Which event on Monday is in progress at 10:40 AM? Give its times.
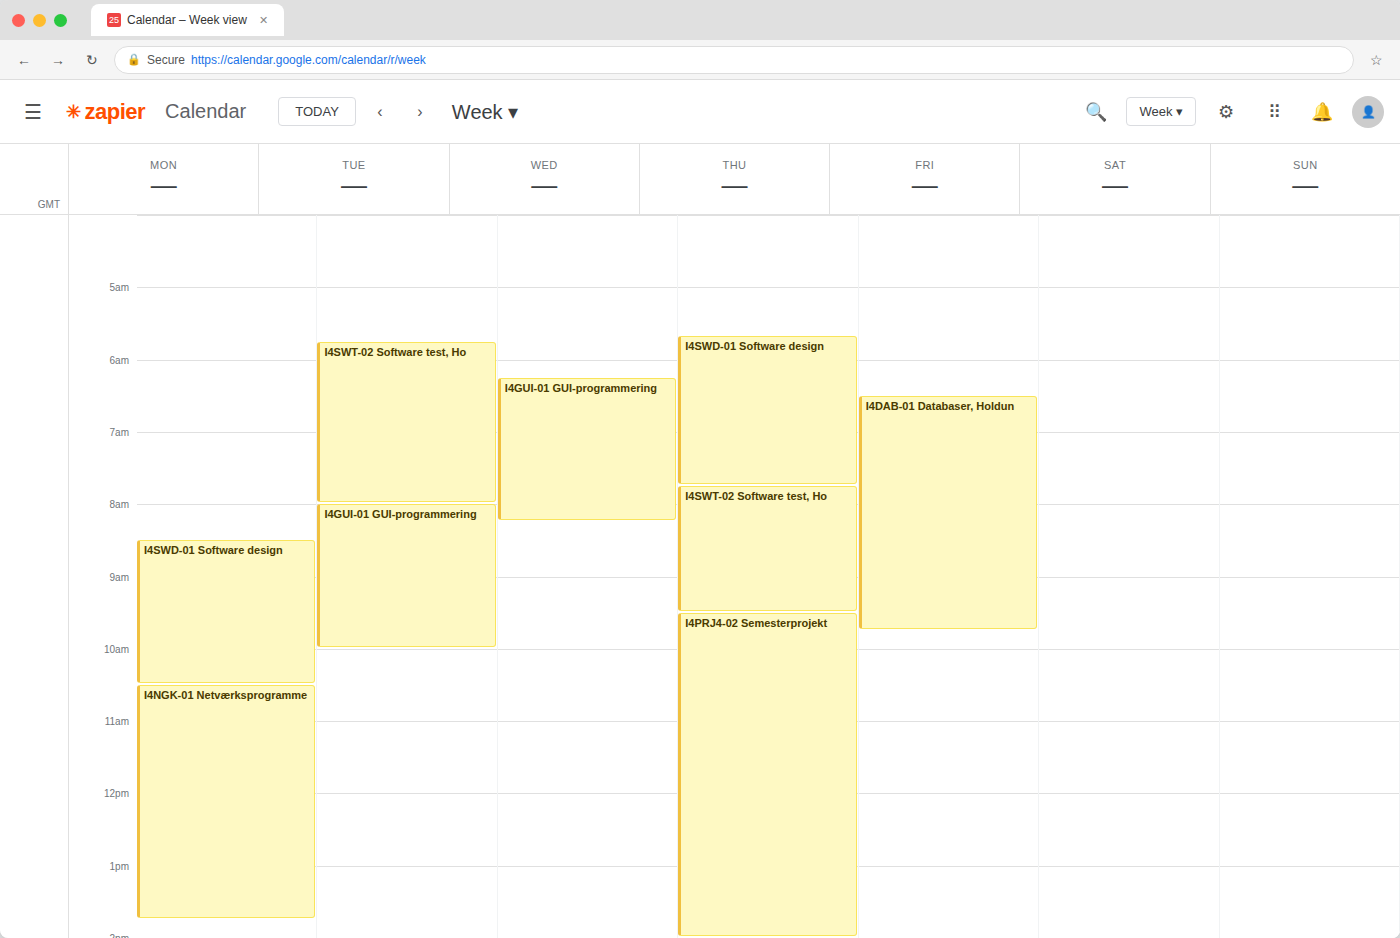
"I4NGK-01 Netværksprogramme", 10:30 AM to 1:45 PM